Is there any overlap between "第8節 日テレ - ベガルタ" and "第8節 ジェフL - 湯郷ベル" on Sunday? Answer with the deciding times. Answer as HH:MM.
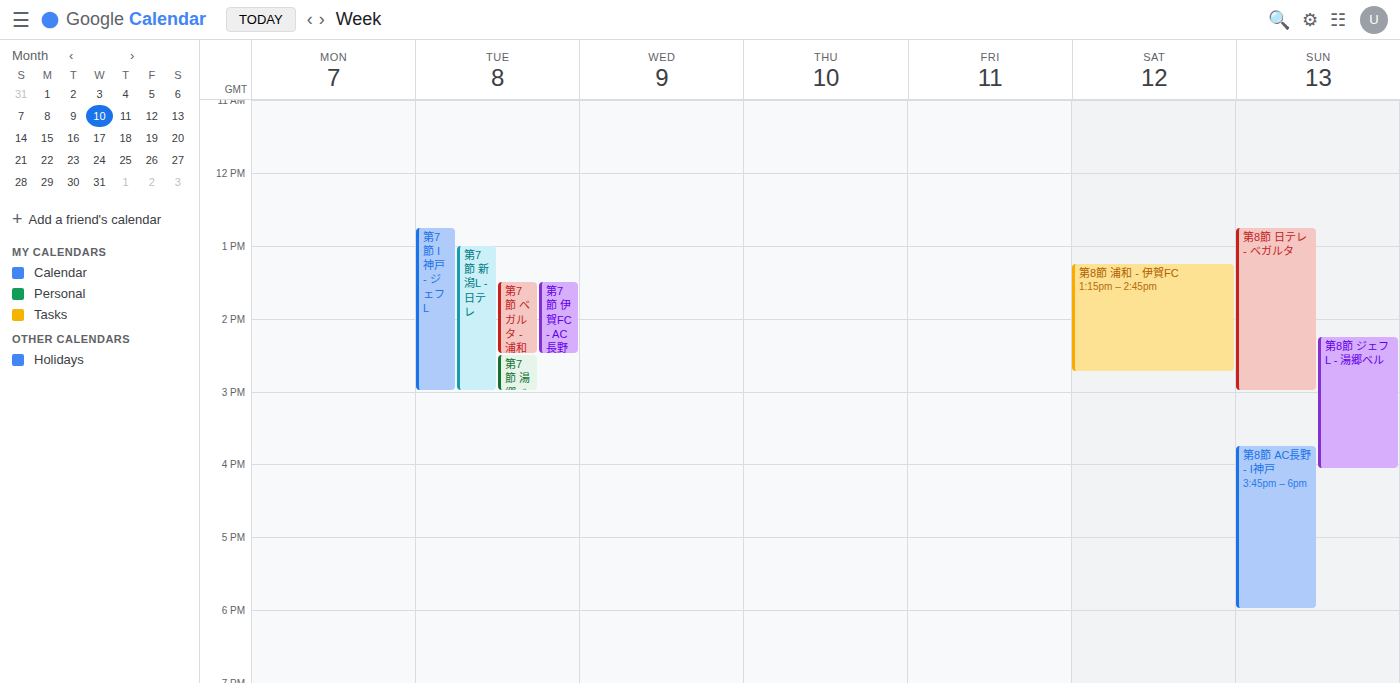
"第8節 ジェフL - 湯郷ベル" starts at 14:15, before "第8節 日テレ - ベガルタ" ends at 15:00 -- they overlap.